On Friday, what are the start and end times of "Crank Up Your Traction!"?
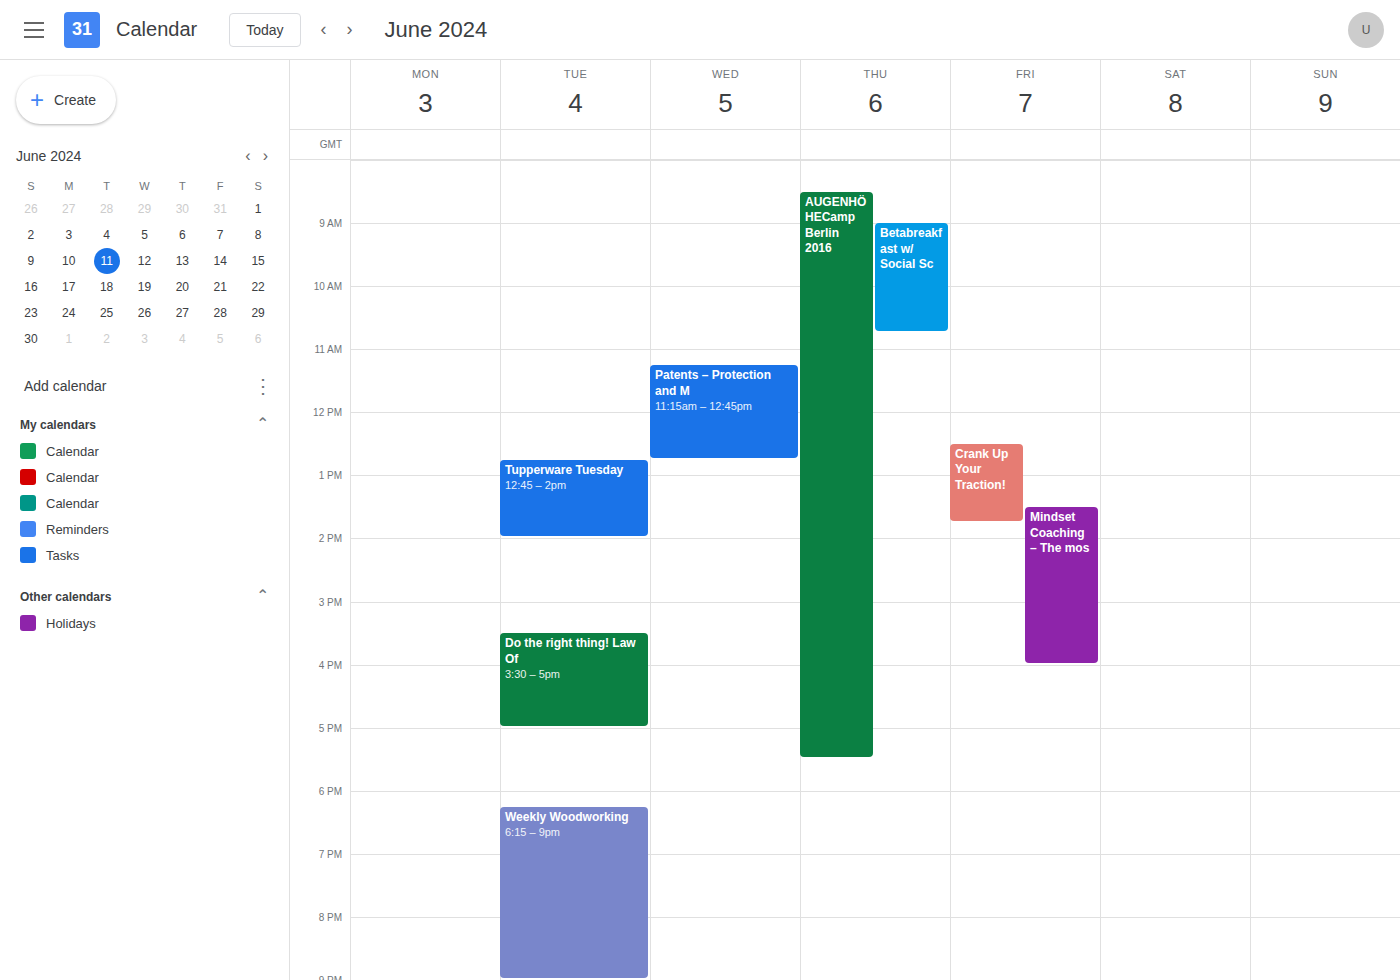
12:30 PM to 1:45 PM